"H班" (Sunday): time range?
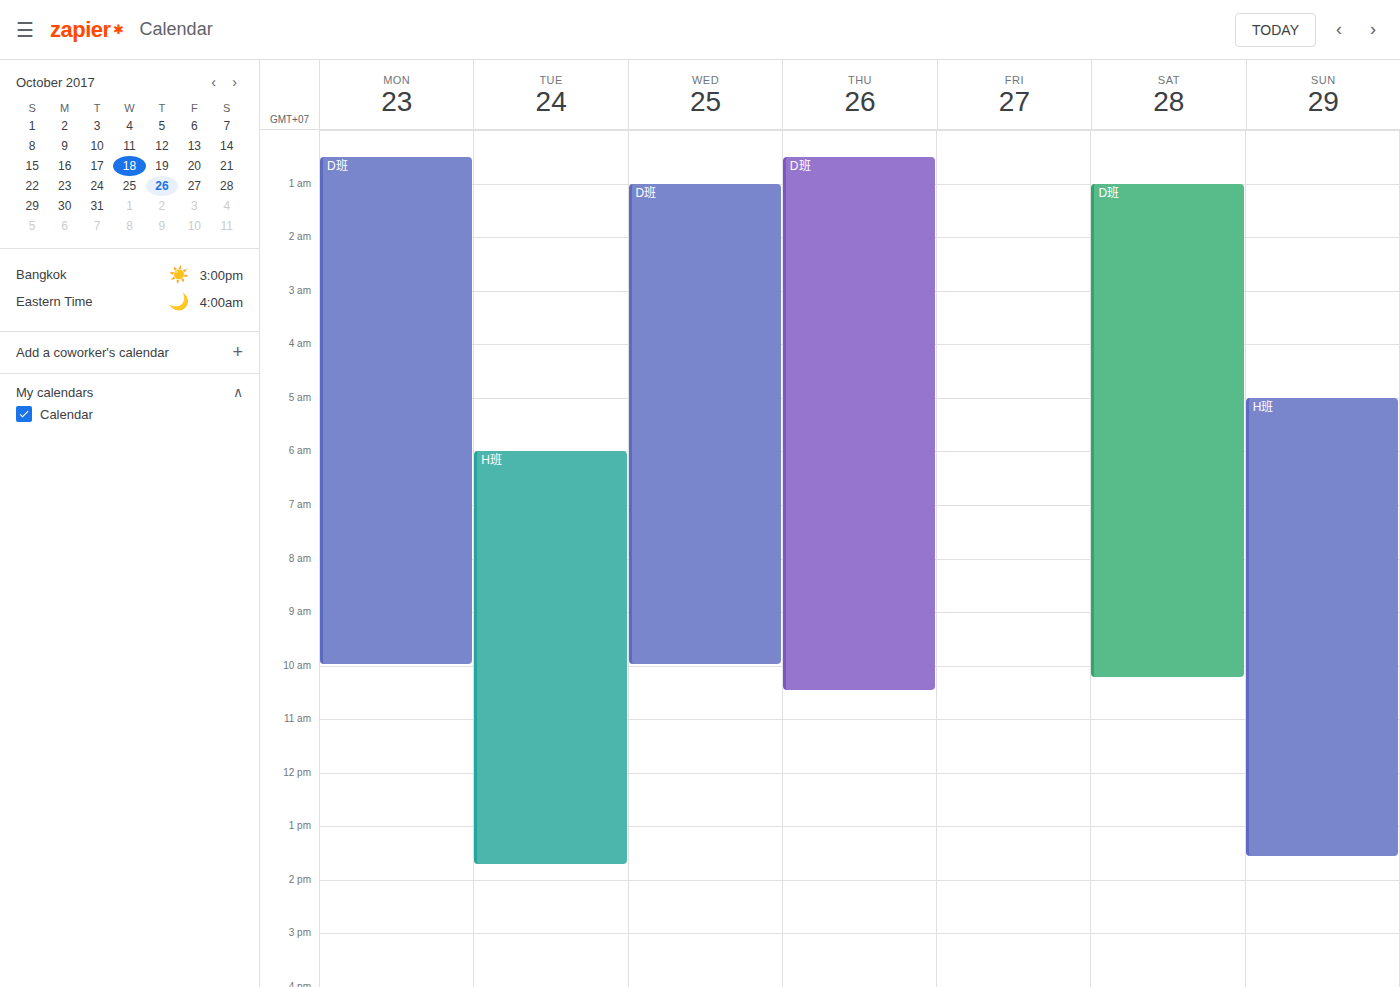
05:00 to 13:35